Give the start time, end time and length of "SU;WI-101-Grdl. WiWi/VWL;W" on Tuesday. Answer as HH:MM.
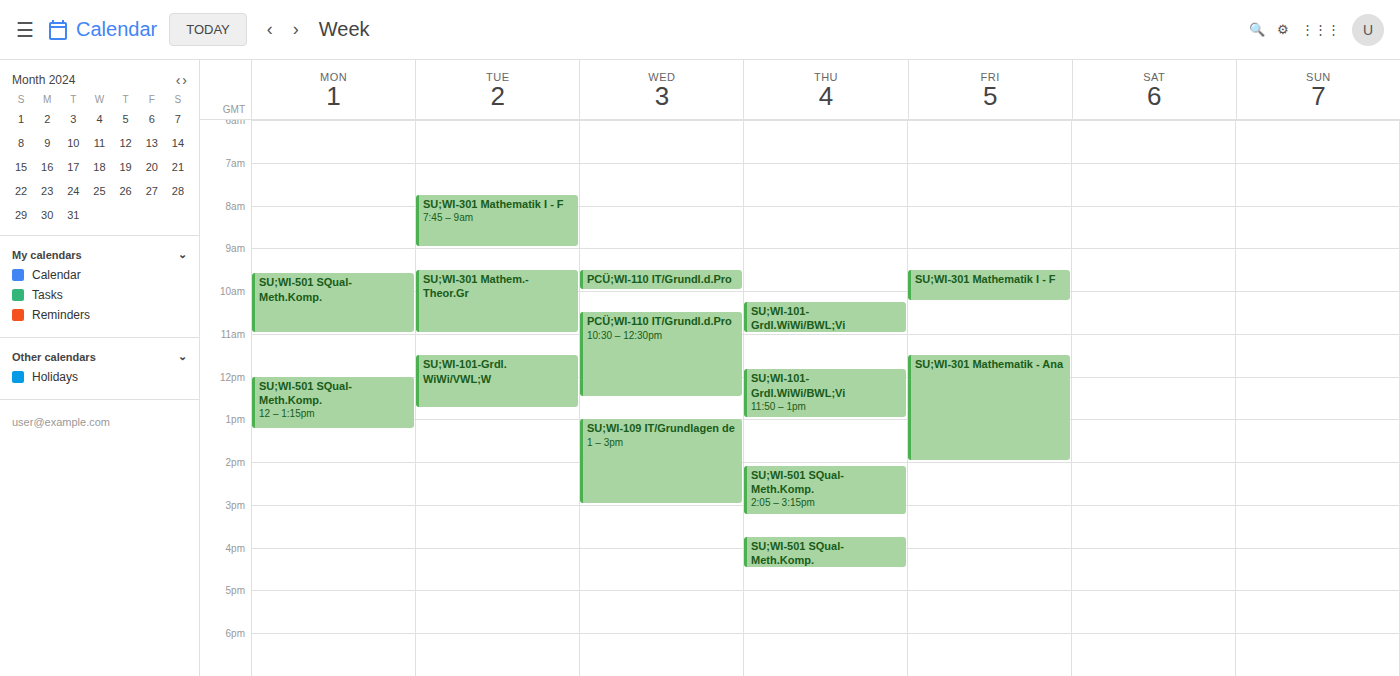
11:30 to 12:45, 1 hour 15 minutes